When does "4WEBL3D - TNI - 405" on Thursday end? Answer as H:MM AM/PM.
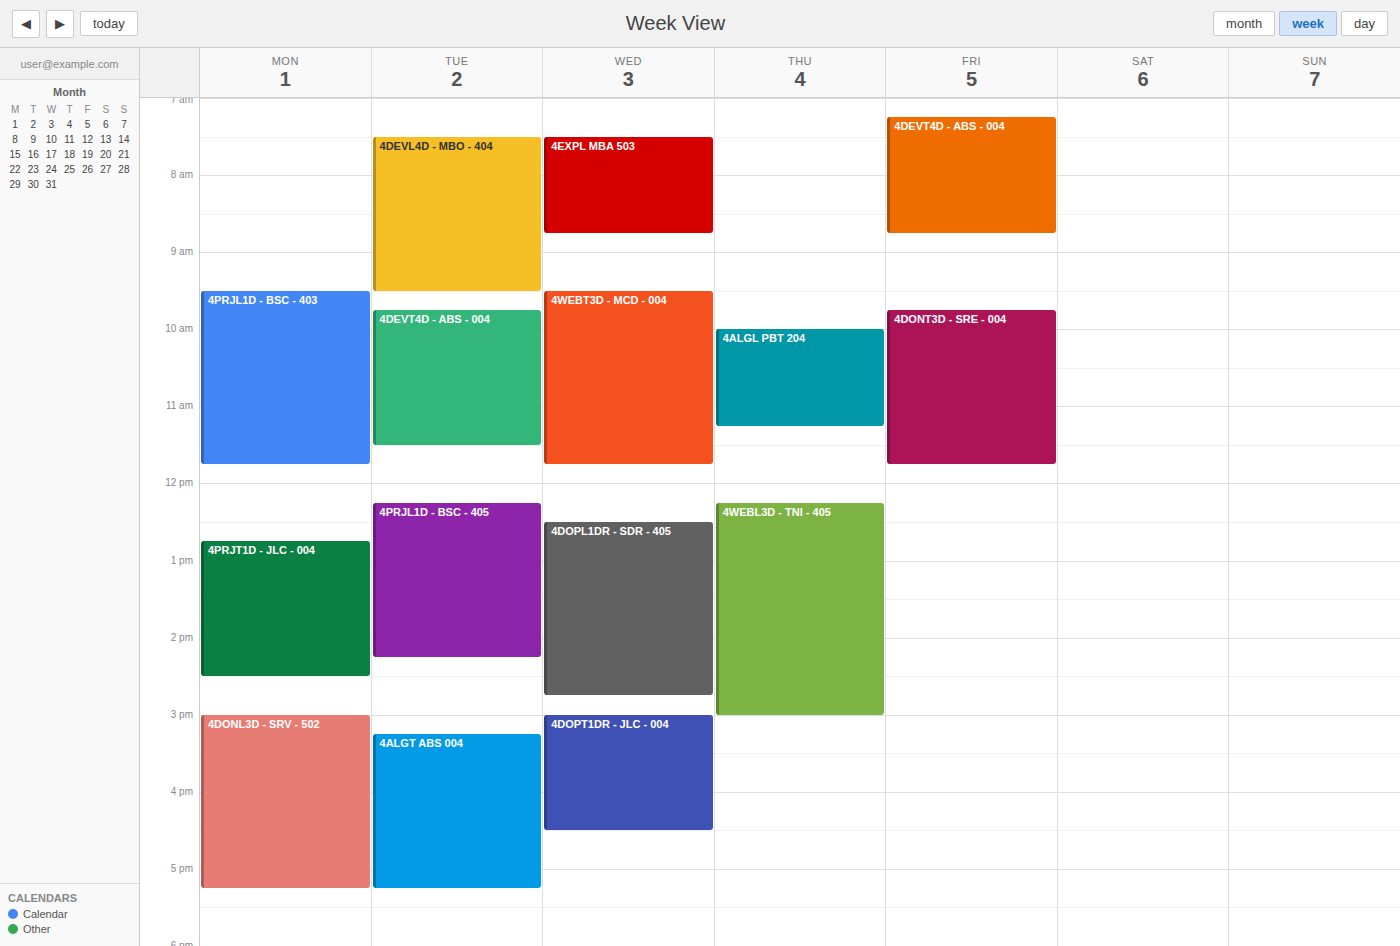
3:00 PM